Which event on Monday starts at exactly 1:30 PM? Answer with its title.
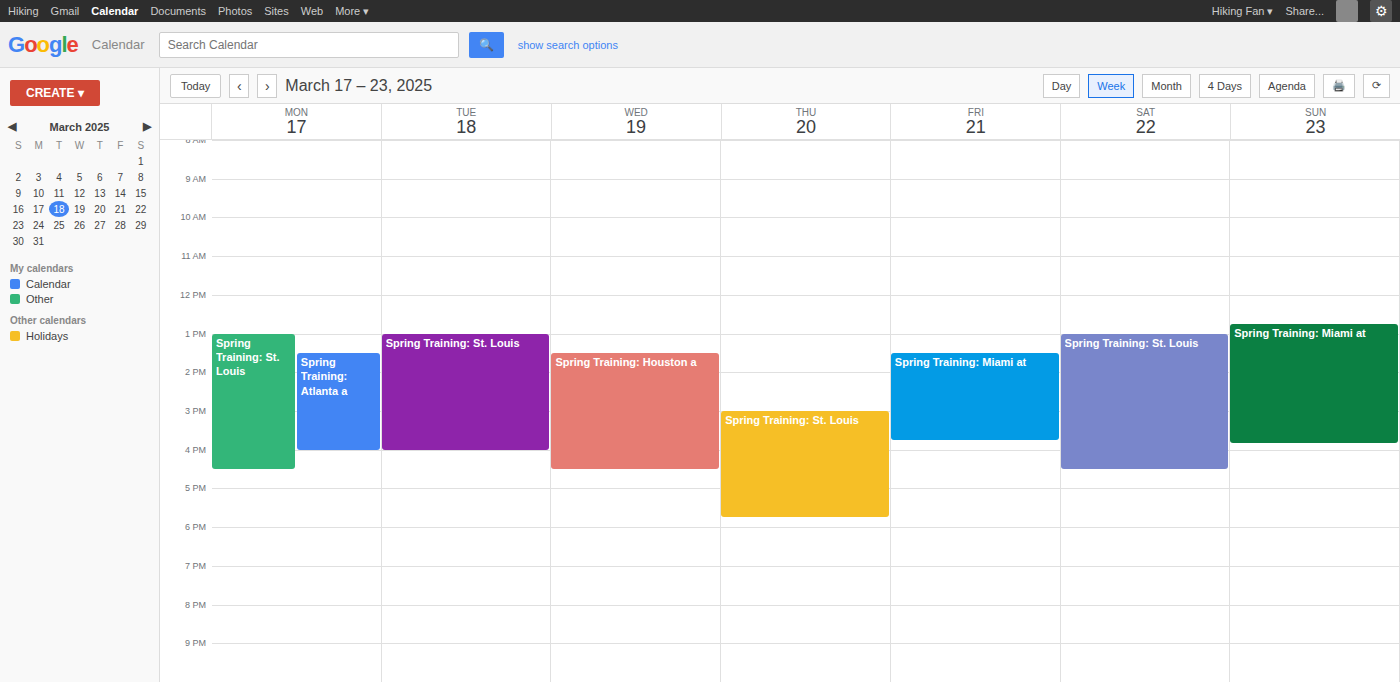
"Spring Training: Atlanta a"